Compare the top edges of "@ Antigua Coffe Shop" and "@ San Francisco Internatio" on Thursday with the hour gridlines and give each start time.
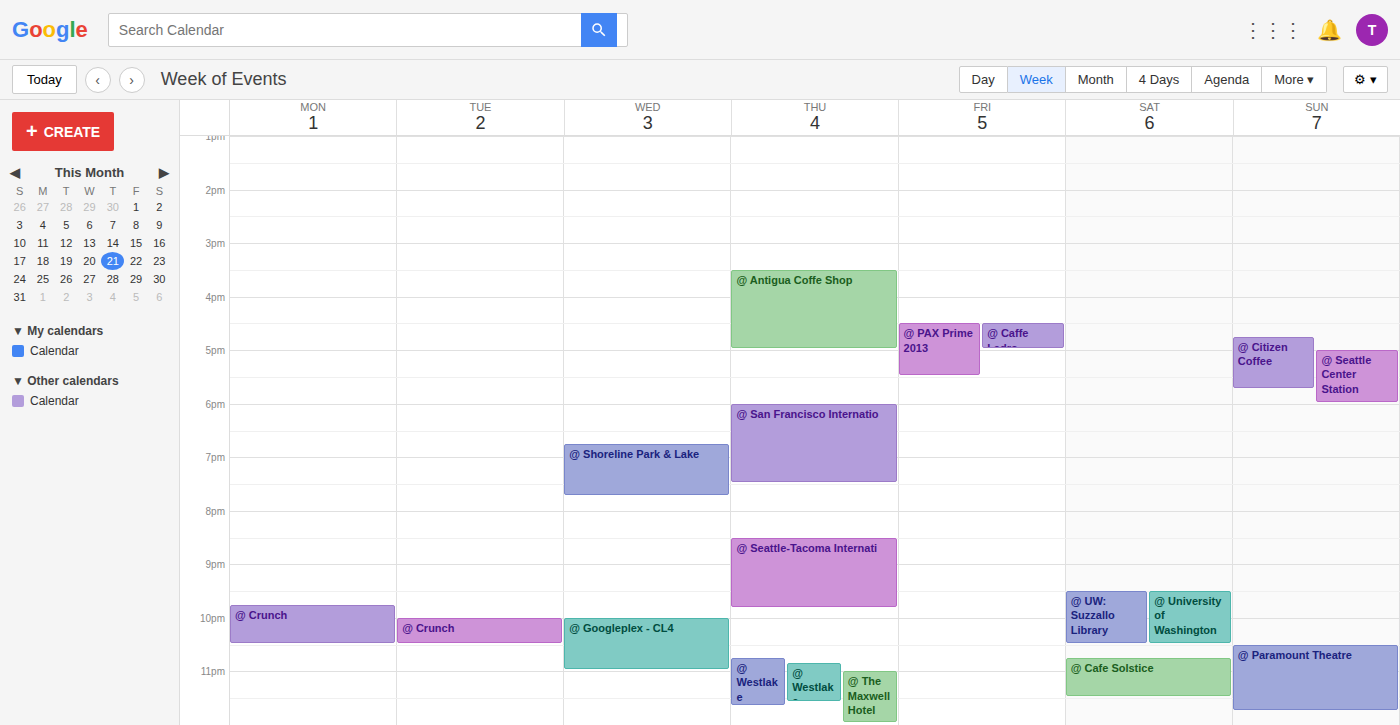
"@ Antigua Coffe Shop": 3:30 PM, halfway between the 3 PM and 4 PM lines. "@ San Francisco Internatio": 6:00 PM, exactly on the 6 PM line.